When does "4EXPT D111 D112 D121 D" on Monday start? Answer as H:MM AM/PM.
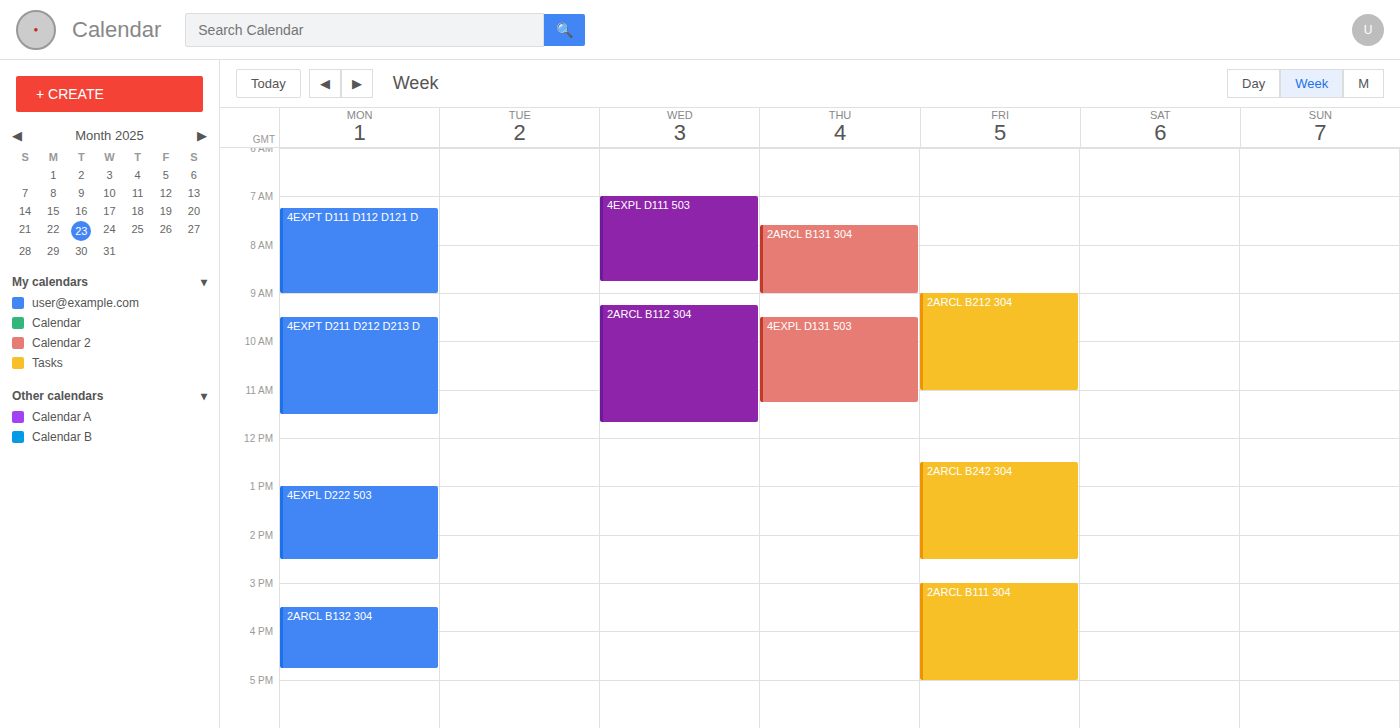
7:15 AM